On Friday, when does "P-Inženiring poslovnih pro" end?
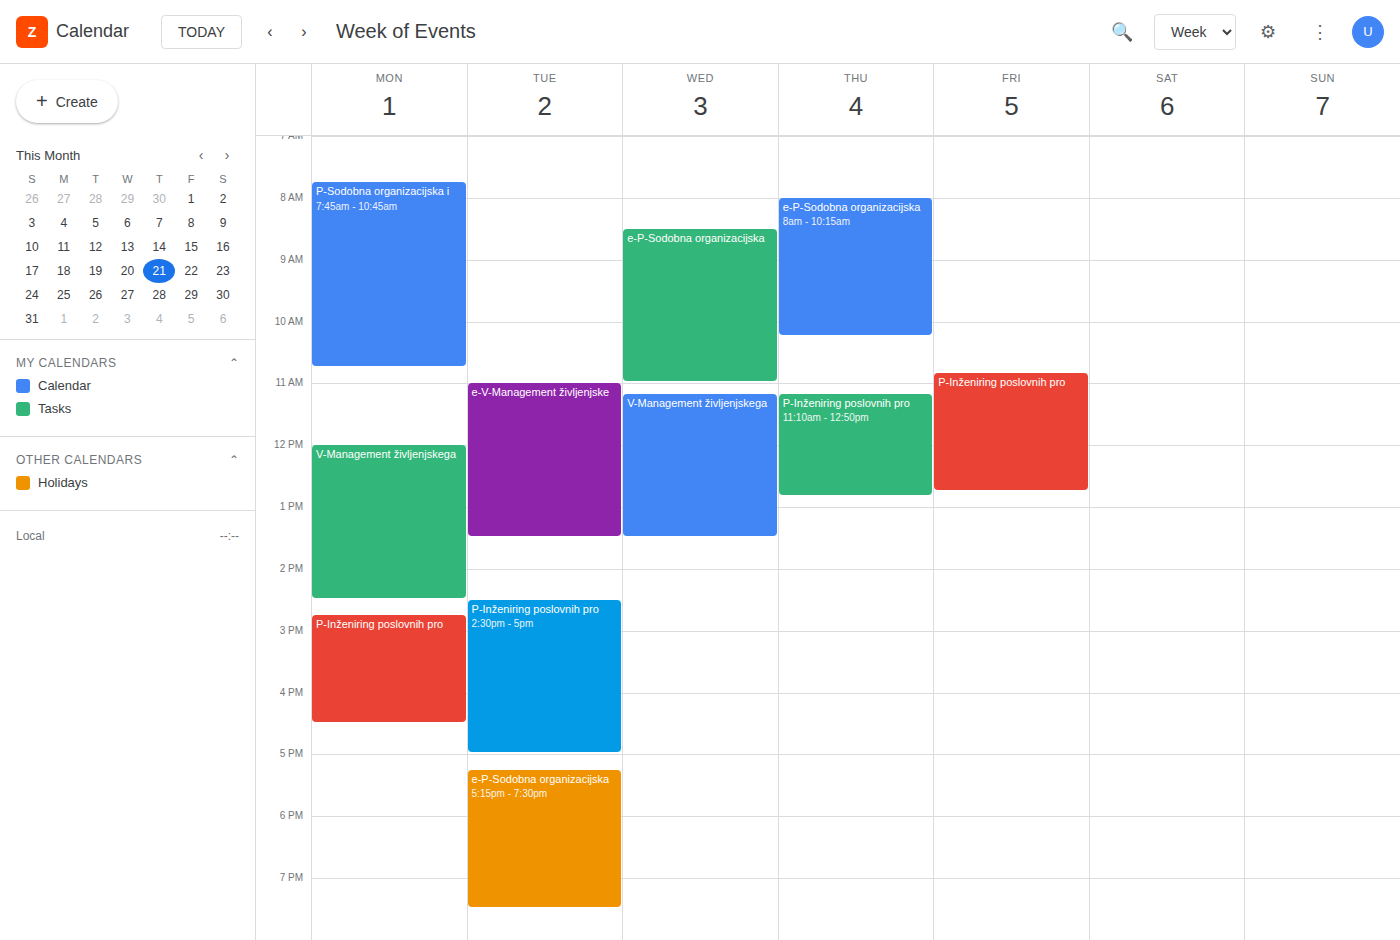
12:45